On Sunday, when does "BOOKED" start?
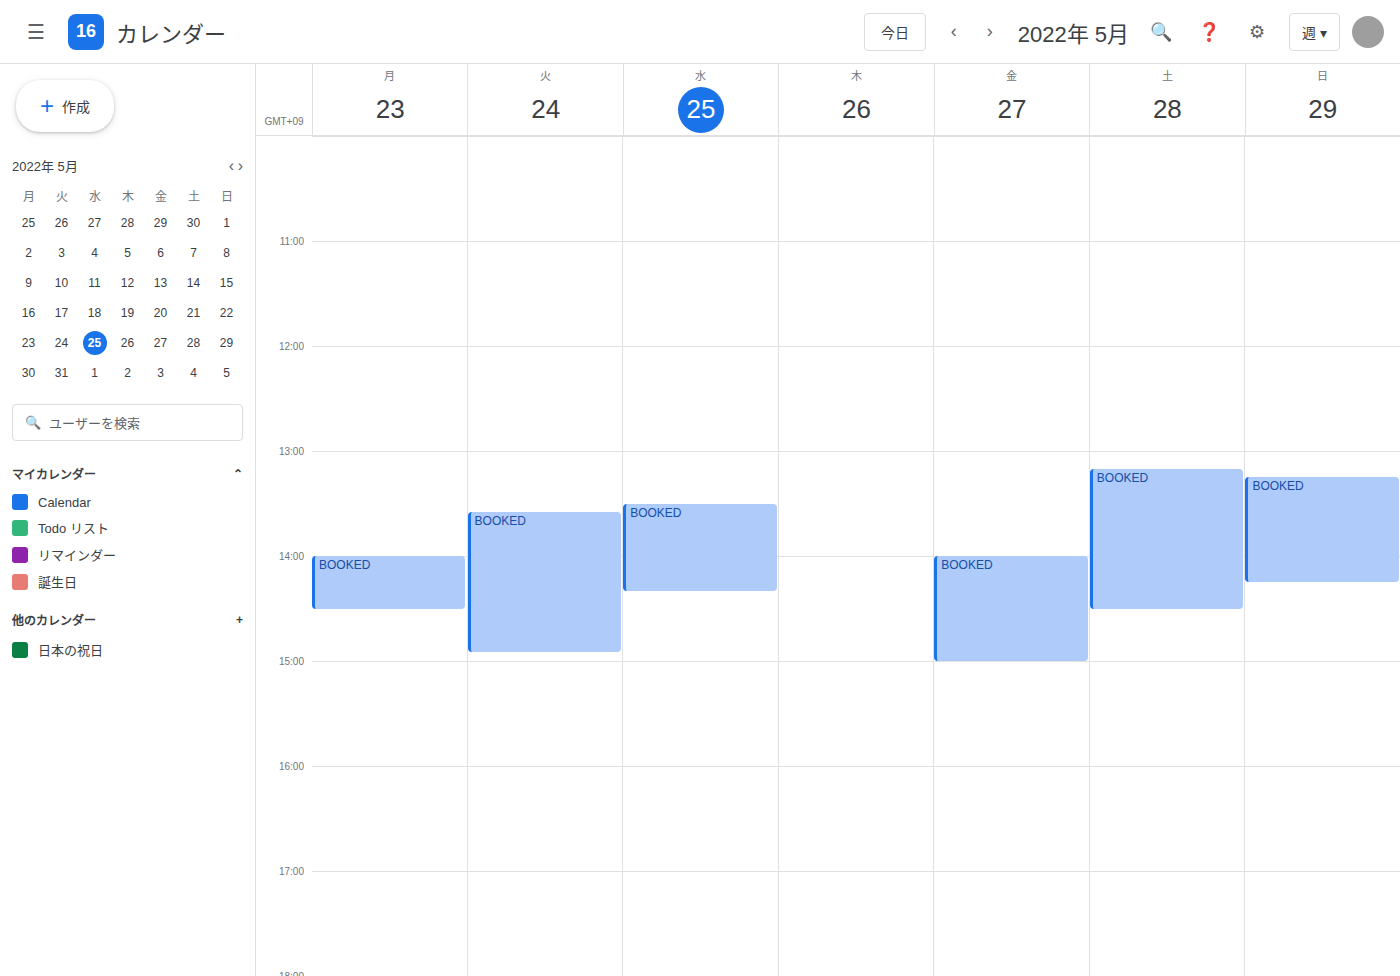
1:15 PM